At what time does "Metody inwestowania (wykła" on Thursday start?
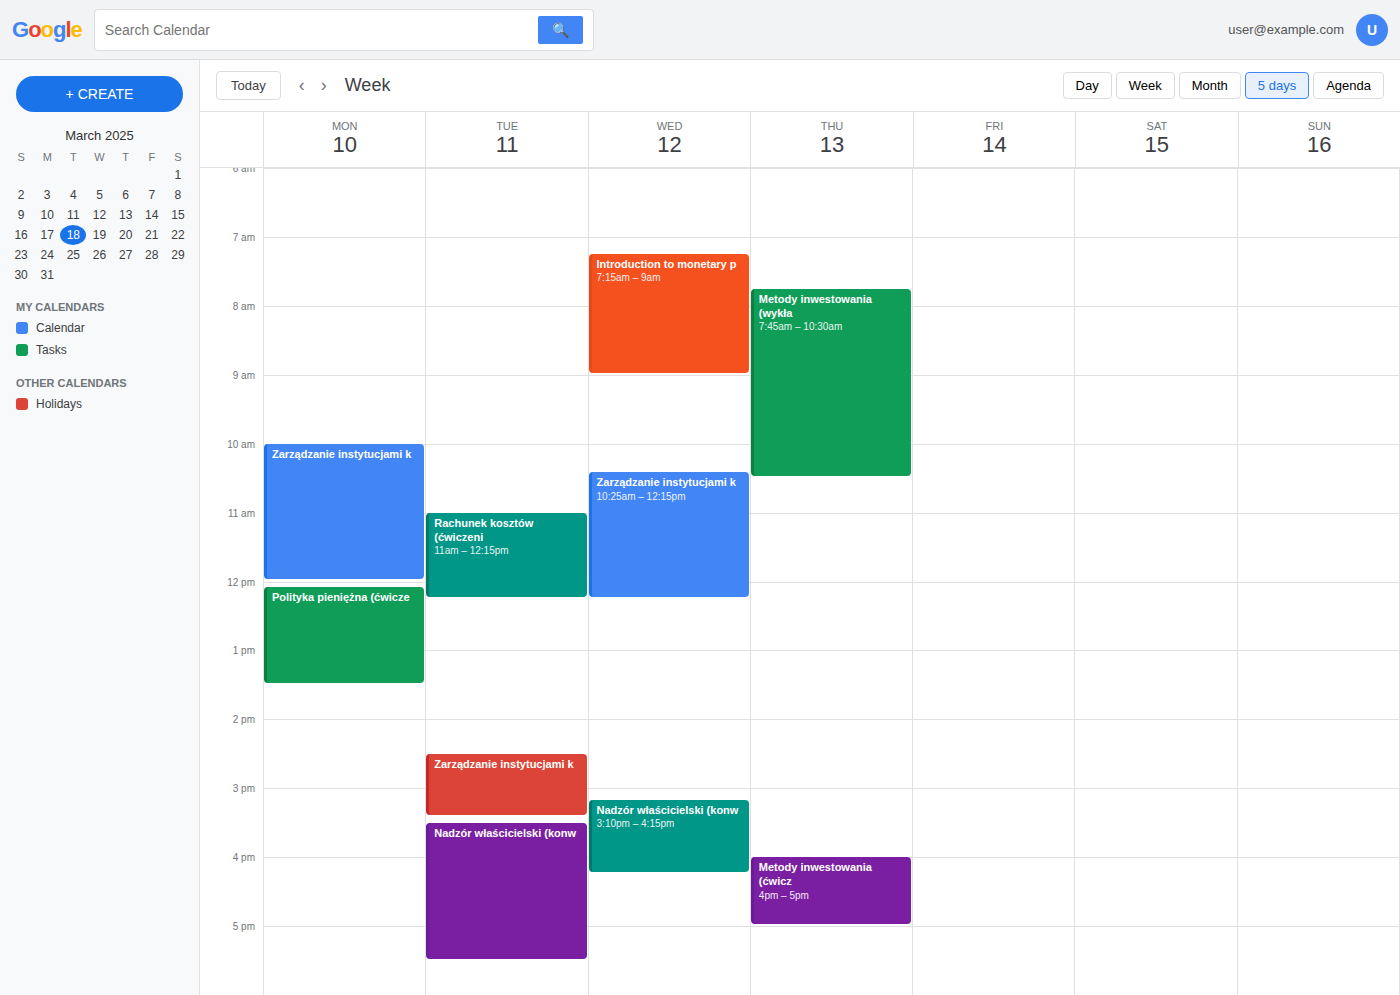
7:45 AM